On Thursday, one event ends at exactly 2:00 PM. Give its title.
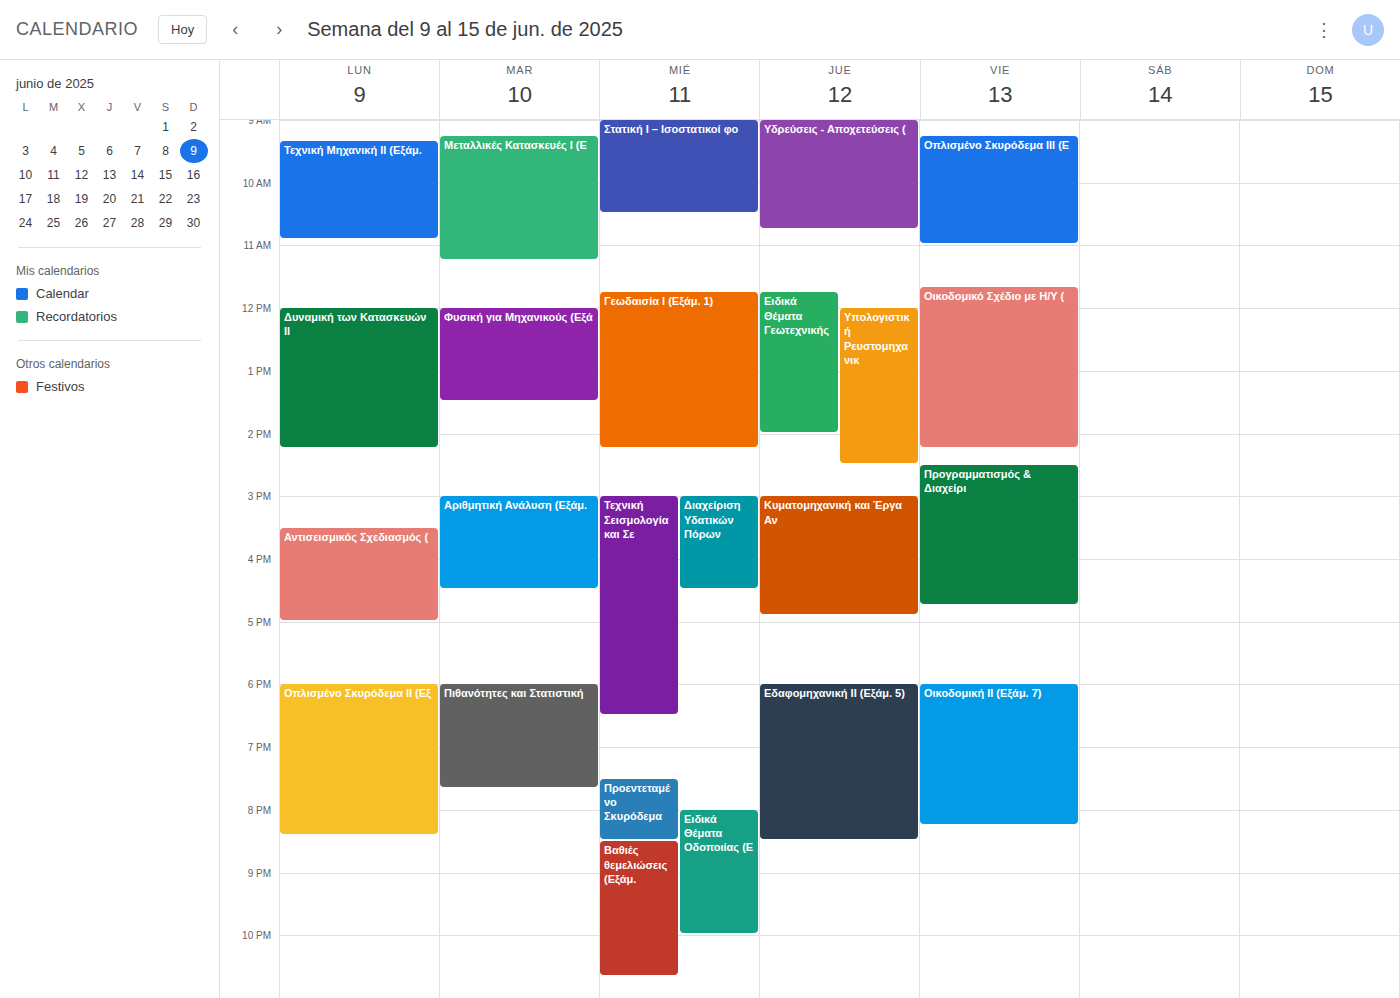
"Ειδικά Θέματα Γεωτεχνικής"